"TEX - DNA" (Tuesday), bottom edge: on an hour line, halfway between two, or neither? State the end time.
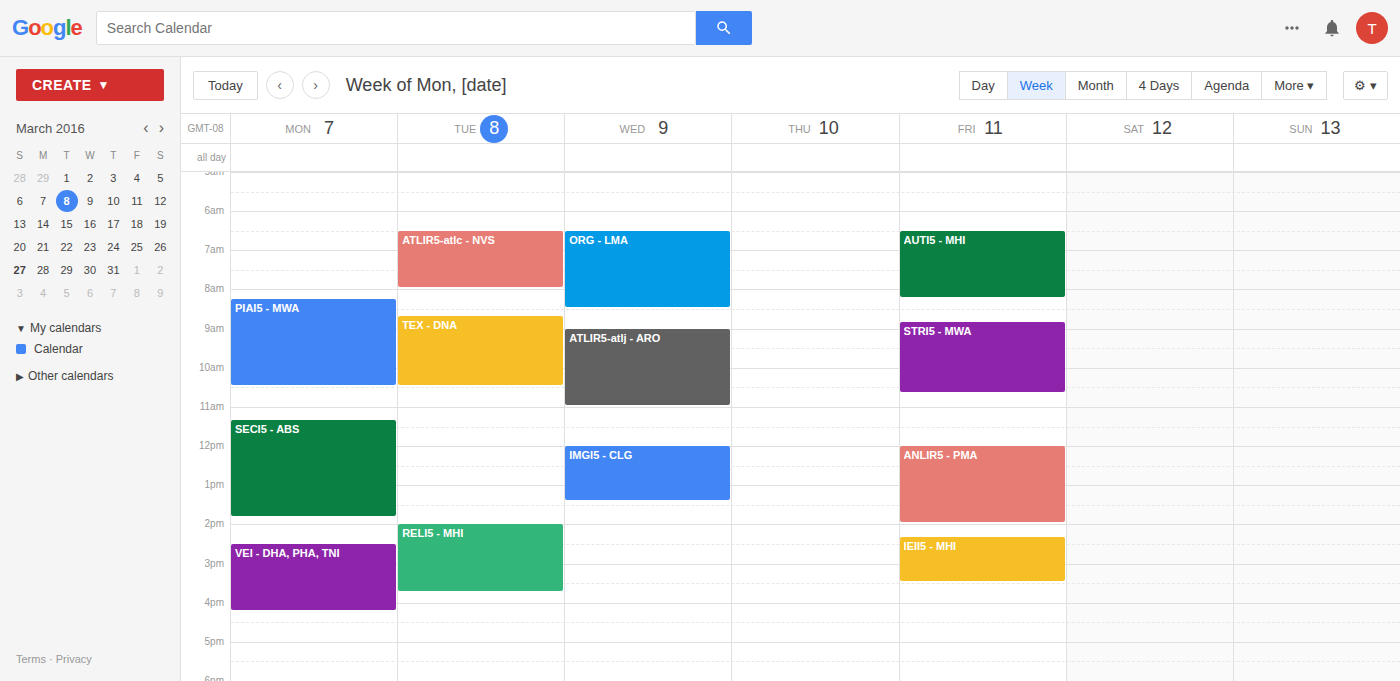
10:30 AM -- halfway between the 10 AM and 11 AM lines.